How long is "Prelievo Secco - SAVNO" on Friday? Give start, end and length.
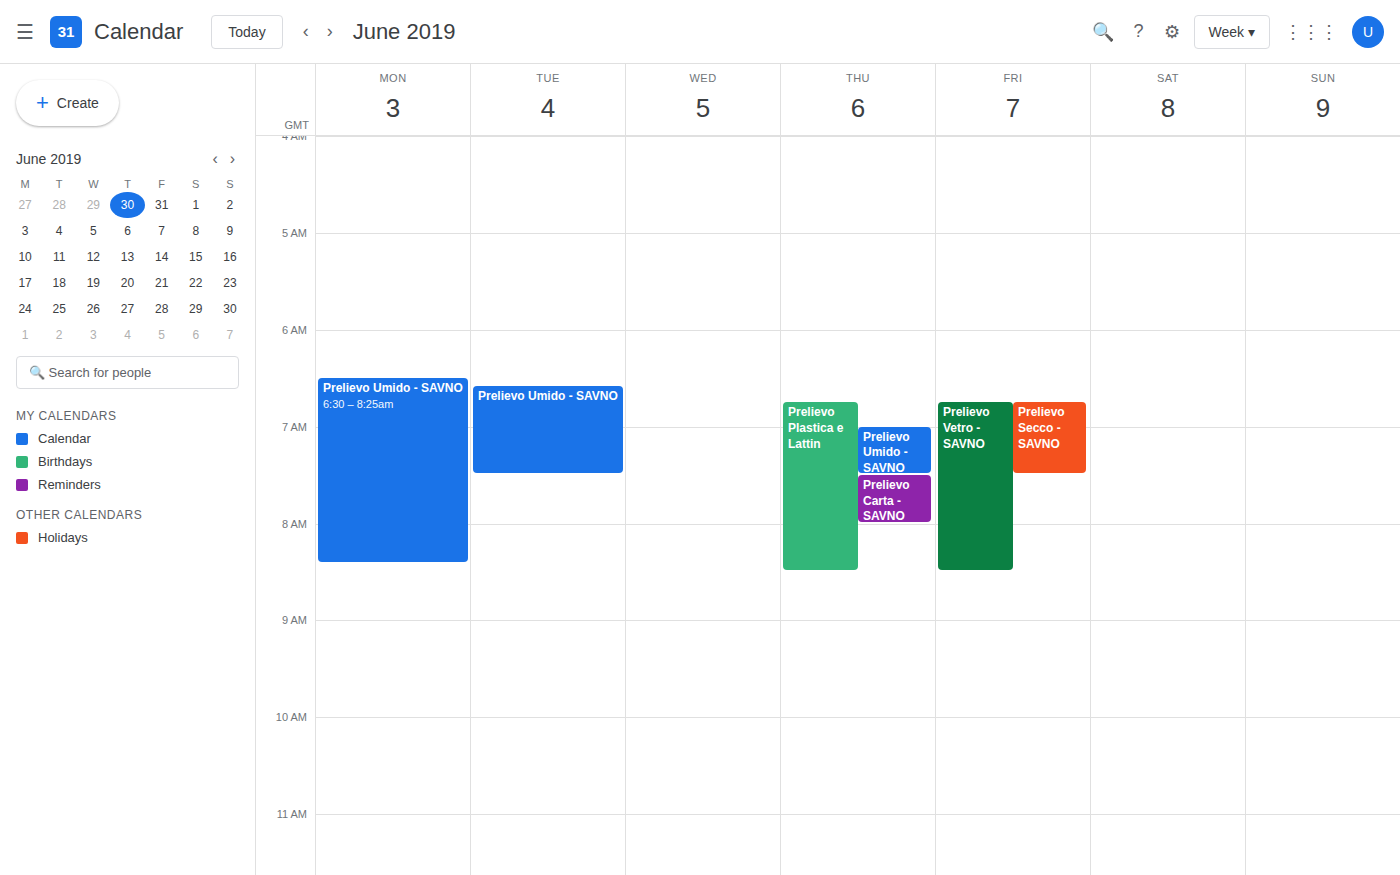
6:45 AM to 7:30 AM, 45 minutes